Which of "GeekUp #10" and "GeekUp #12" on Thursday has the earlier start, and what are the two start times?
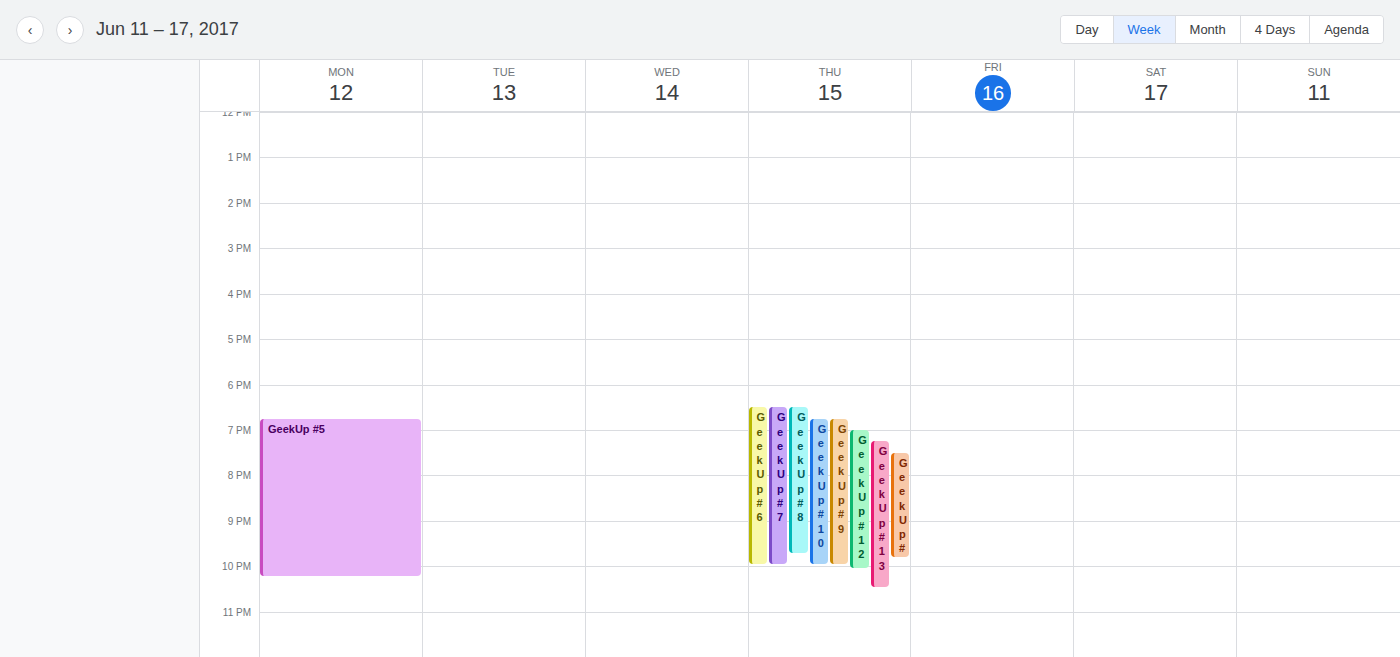
"GeekUp #10" 6:45 PM; "GeekUp #12" 7:00 PM.